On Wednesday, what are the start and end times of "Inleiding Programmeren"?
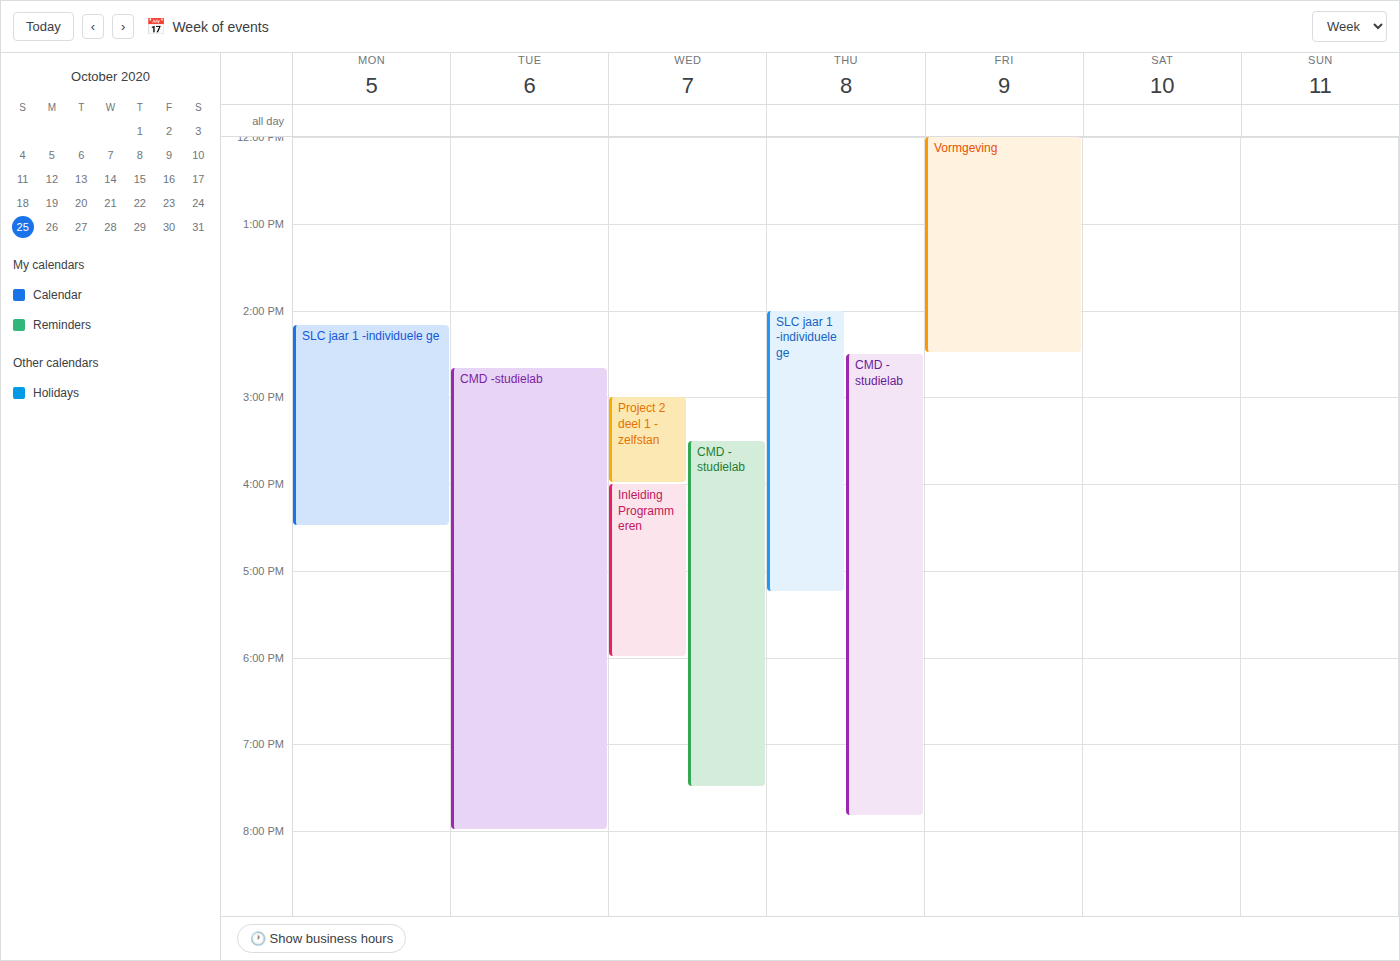
4:00 PM to 6:00 PM